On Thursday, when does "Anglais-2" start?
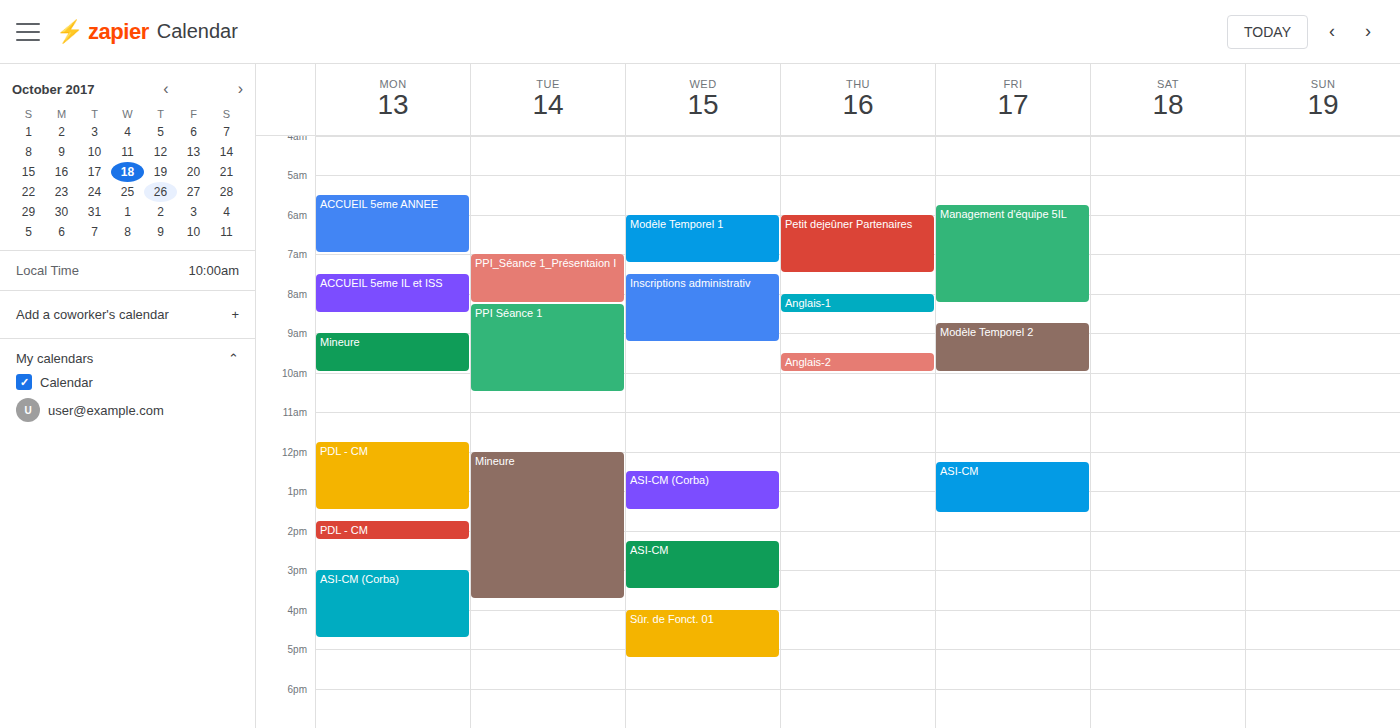
9:30 AM